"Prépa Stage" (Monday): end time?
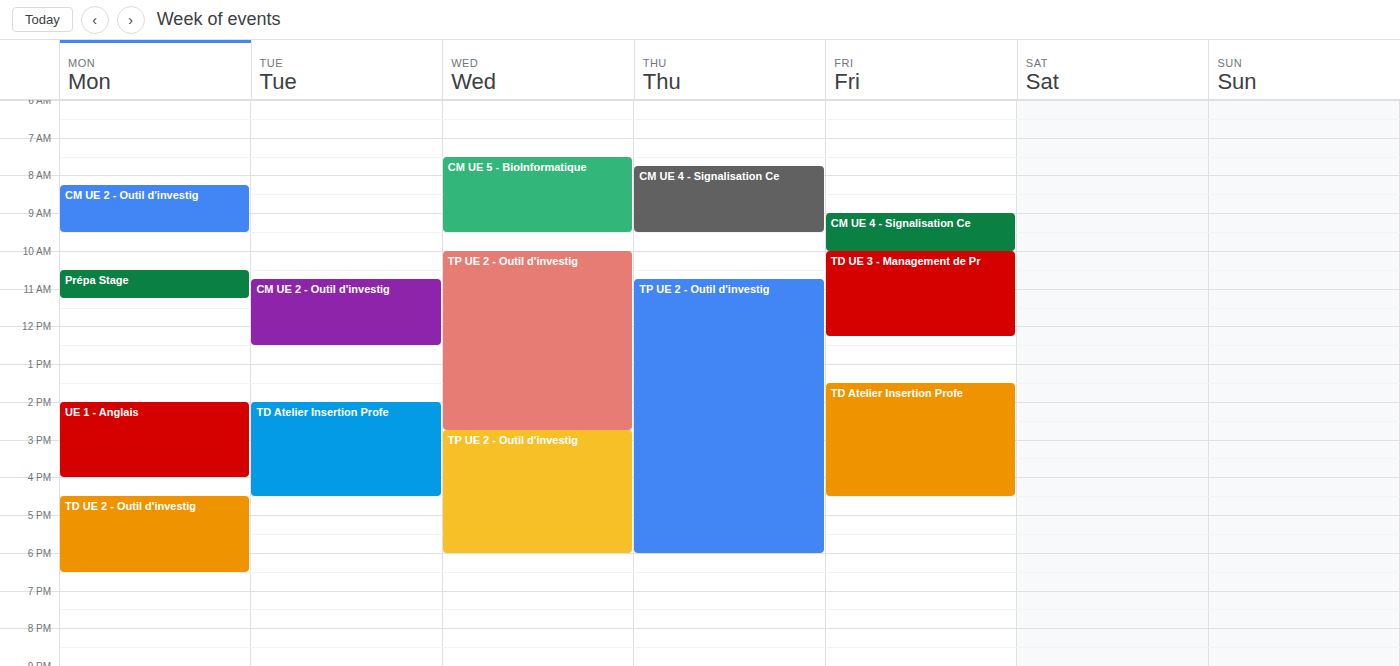
11:15 AM